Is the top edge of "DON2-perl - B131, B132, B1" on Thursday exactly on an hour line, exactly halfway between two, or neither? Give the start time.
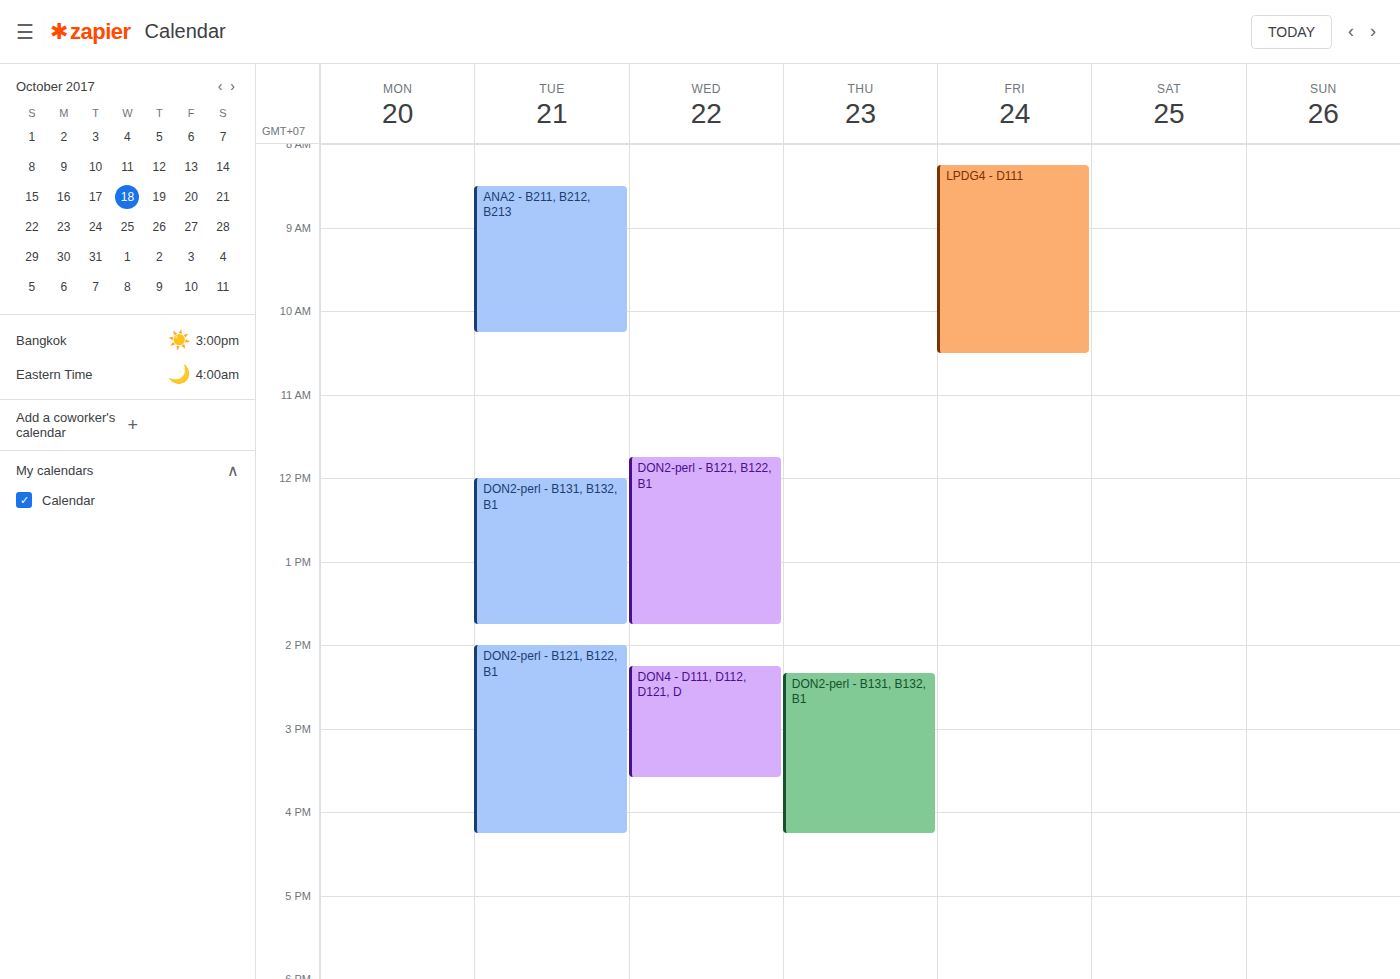
2:20 PM -- neither: 20 minutes below the 2 PM line and 40 minutes above the 3 PM line.